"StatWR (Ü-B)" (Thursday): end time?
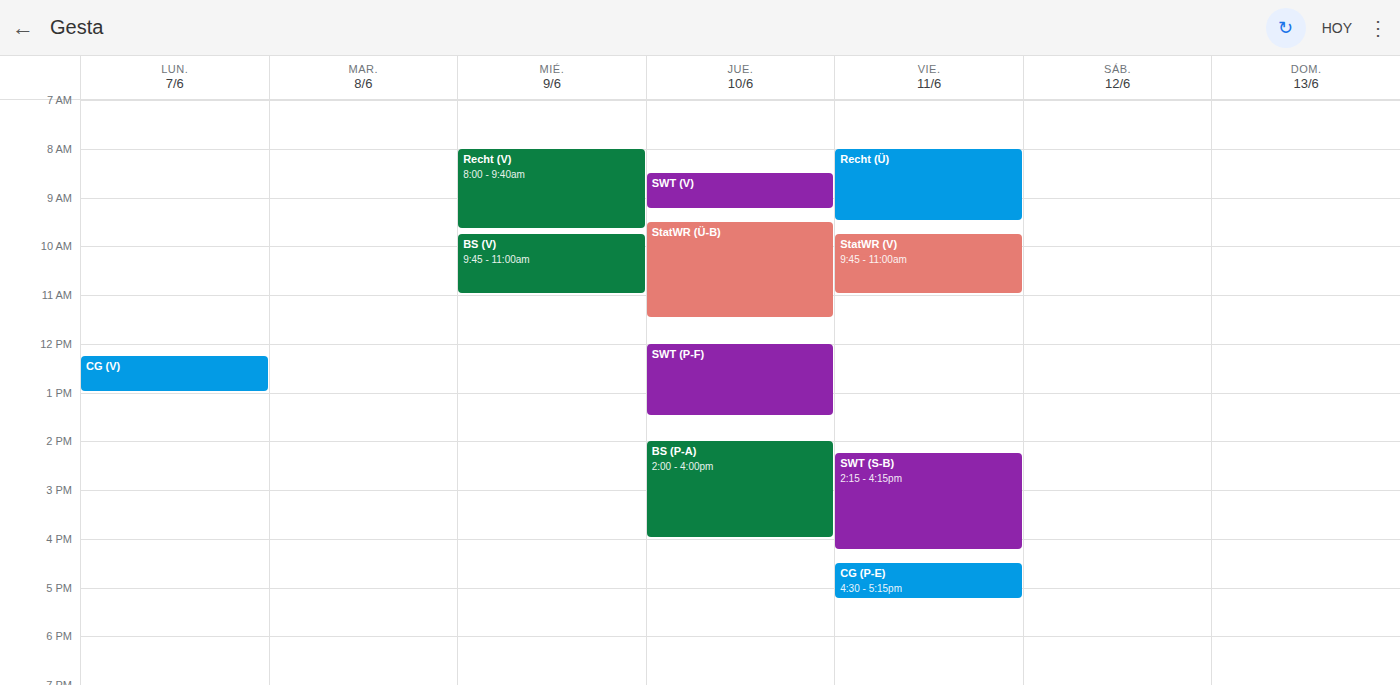
11:30 AM